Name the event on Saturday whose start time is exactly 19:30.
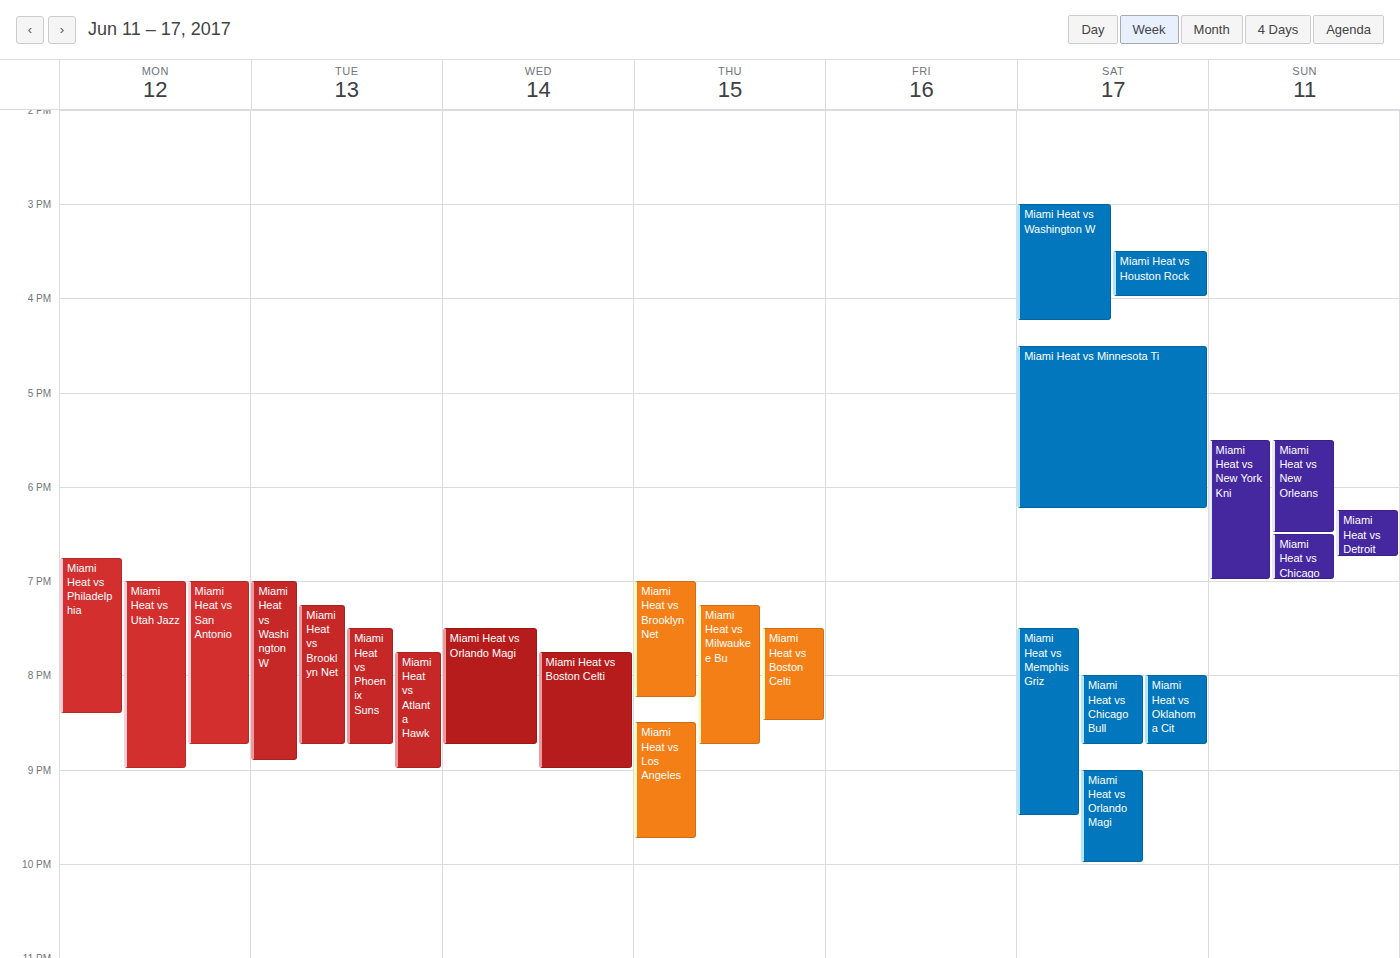
"Miami Heat vs Memphis Griz"